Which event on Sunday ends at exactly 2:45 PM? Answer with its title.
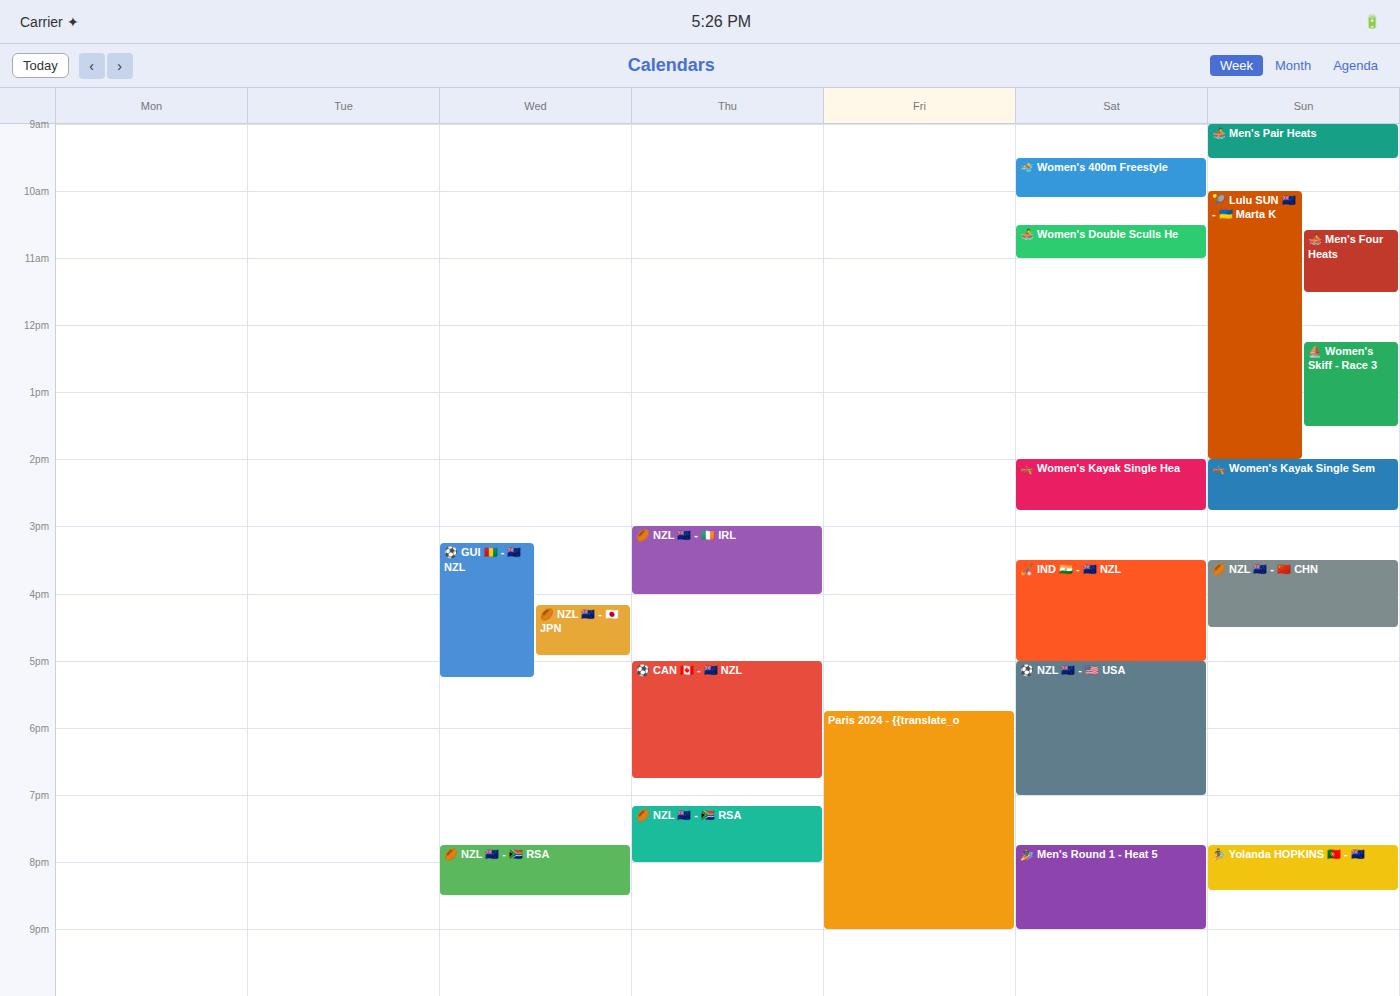
"🛶 Women's Kayak Single Sem"